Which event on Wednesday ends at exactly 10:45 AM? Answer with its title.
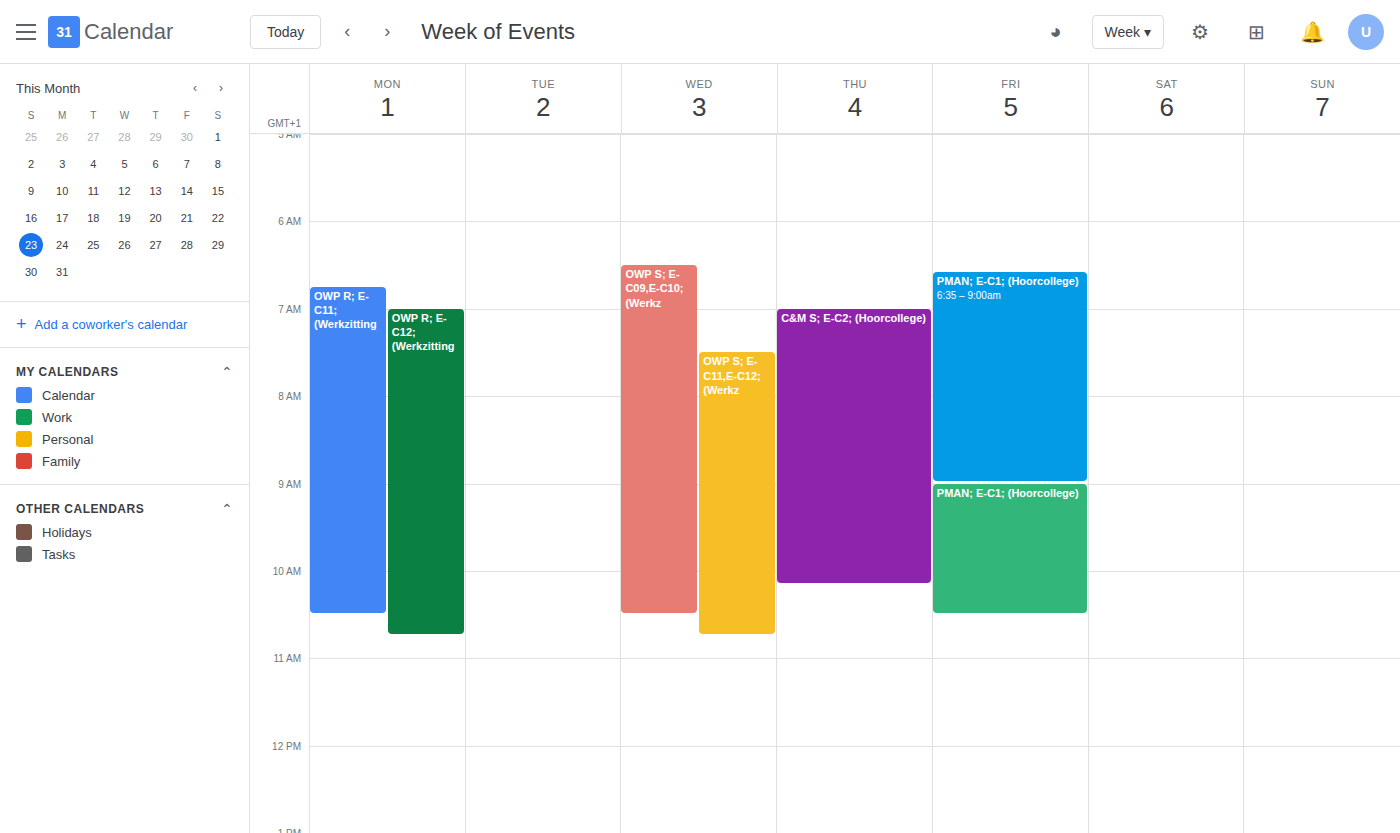
"OWP S; E-C11,E-C12; (Werkz"